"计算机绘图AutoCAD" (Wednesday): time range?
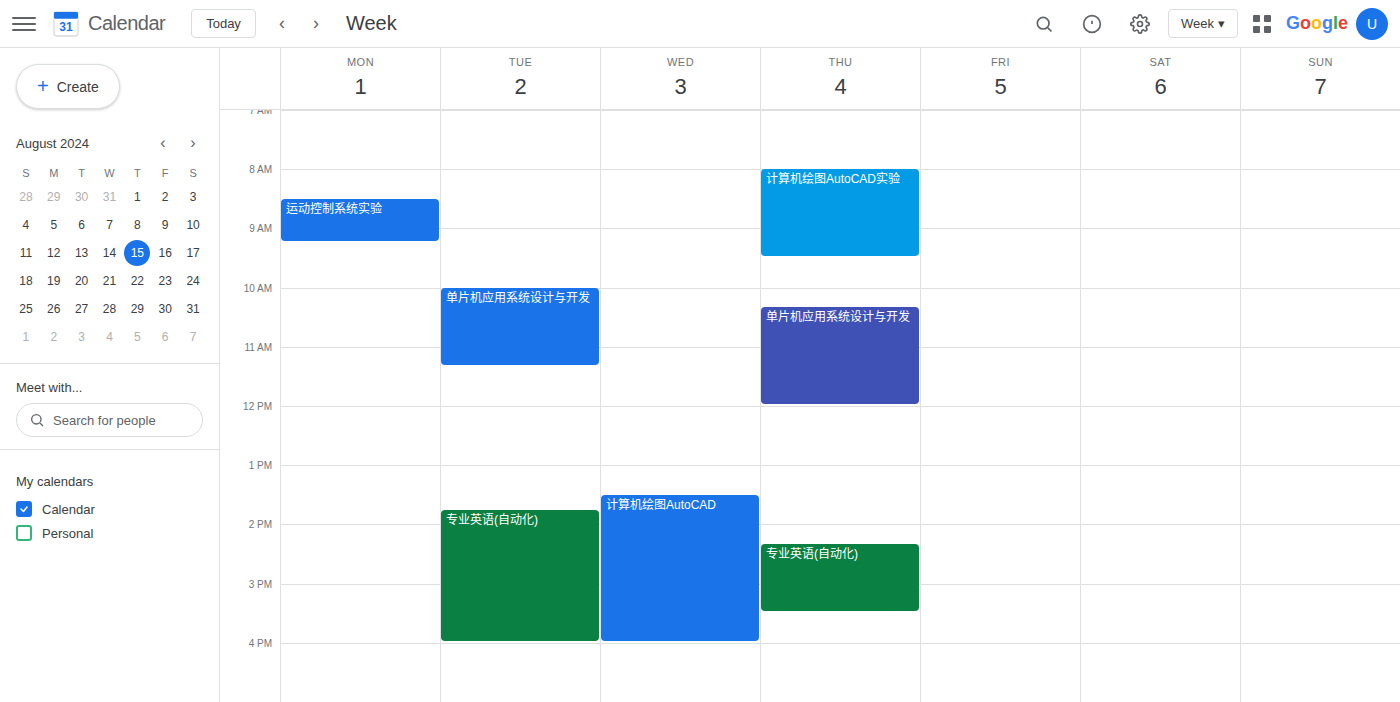
13:30 to 16:00